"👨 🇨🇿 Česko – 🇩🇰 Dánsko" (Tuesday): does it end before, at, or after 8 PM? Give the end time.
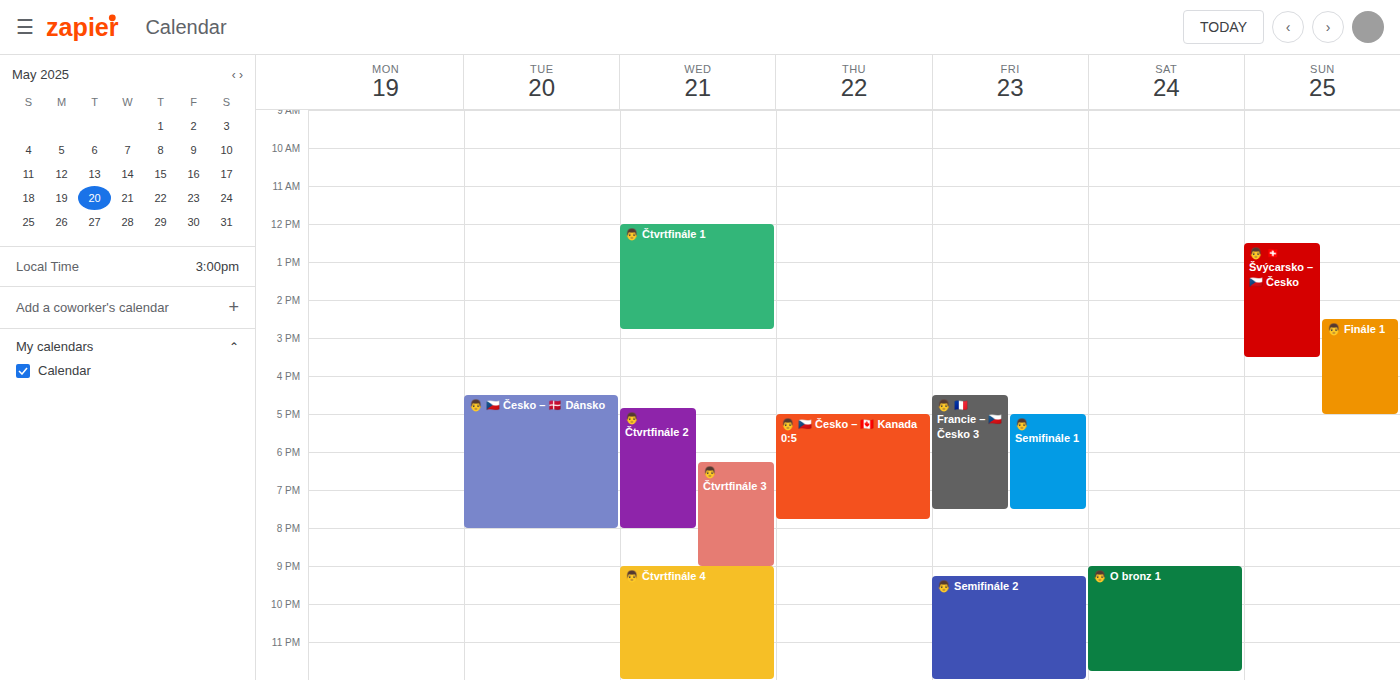
8:00 PM -- exactly at 8 PM, on the 8 PM line.